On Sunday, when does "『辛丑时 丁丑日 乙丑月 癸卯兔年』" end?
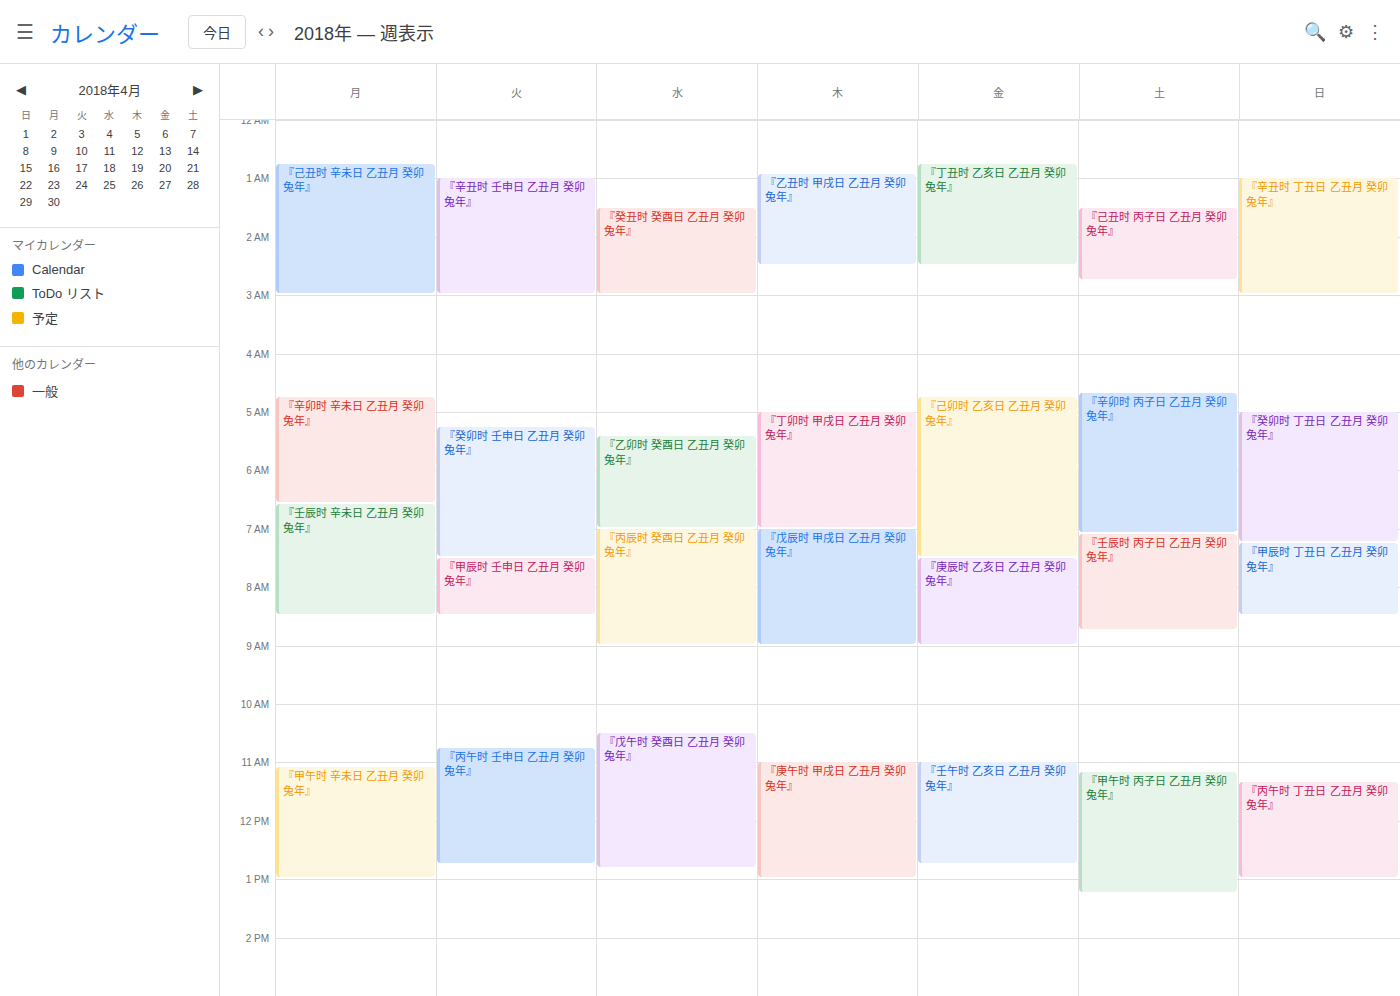
3:00 AM